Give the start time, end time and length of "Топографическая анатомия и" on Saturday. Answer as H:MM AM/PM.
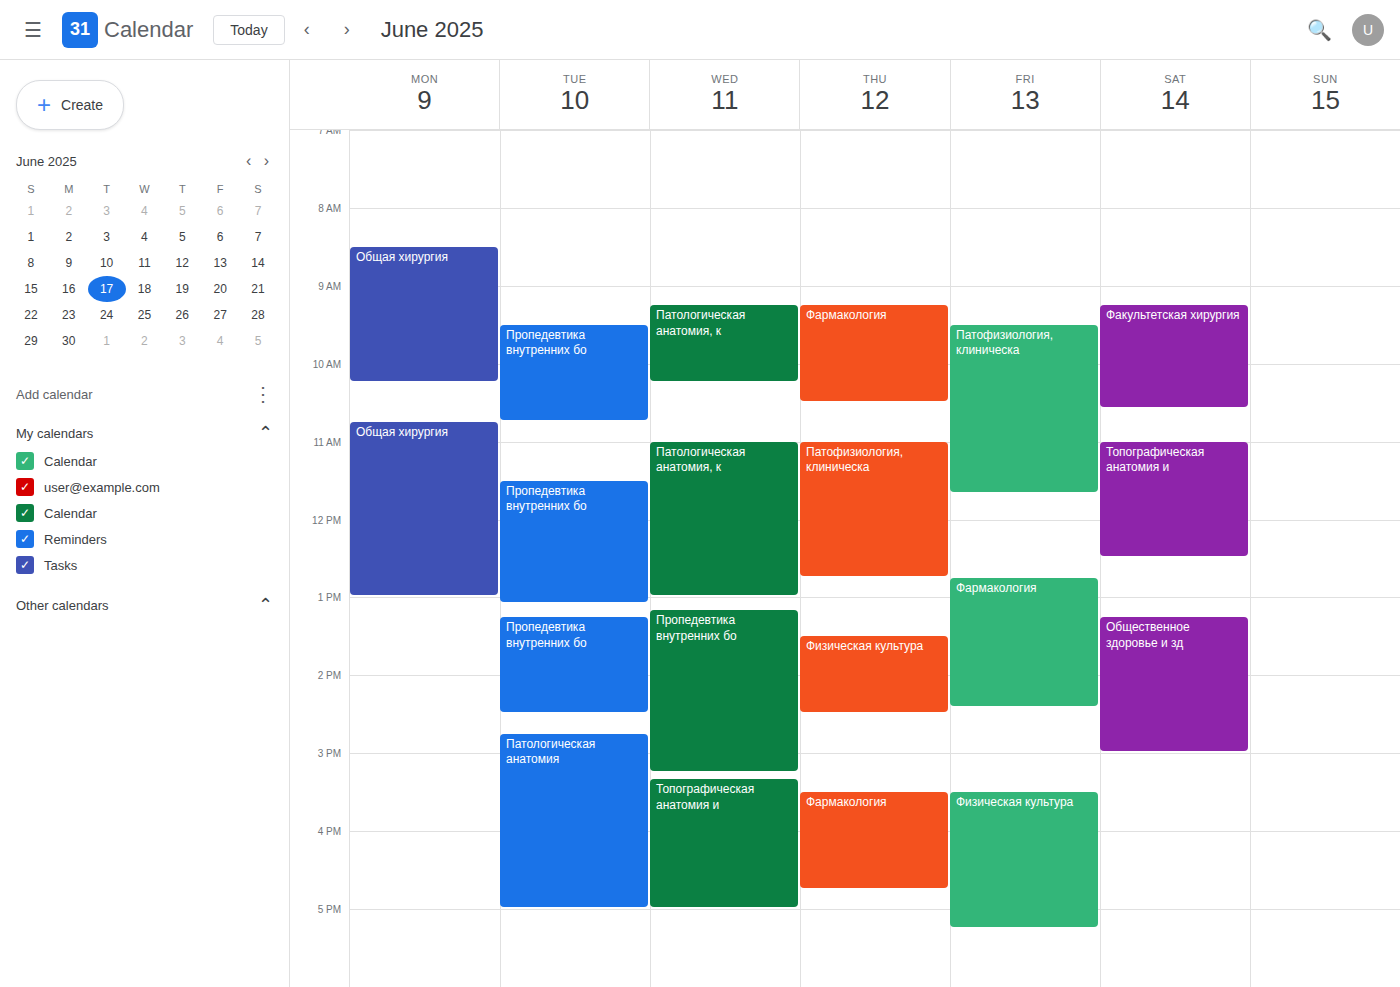
11:00 AM to 12:30 PM, 1 hour 30 minutes